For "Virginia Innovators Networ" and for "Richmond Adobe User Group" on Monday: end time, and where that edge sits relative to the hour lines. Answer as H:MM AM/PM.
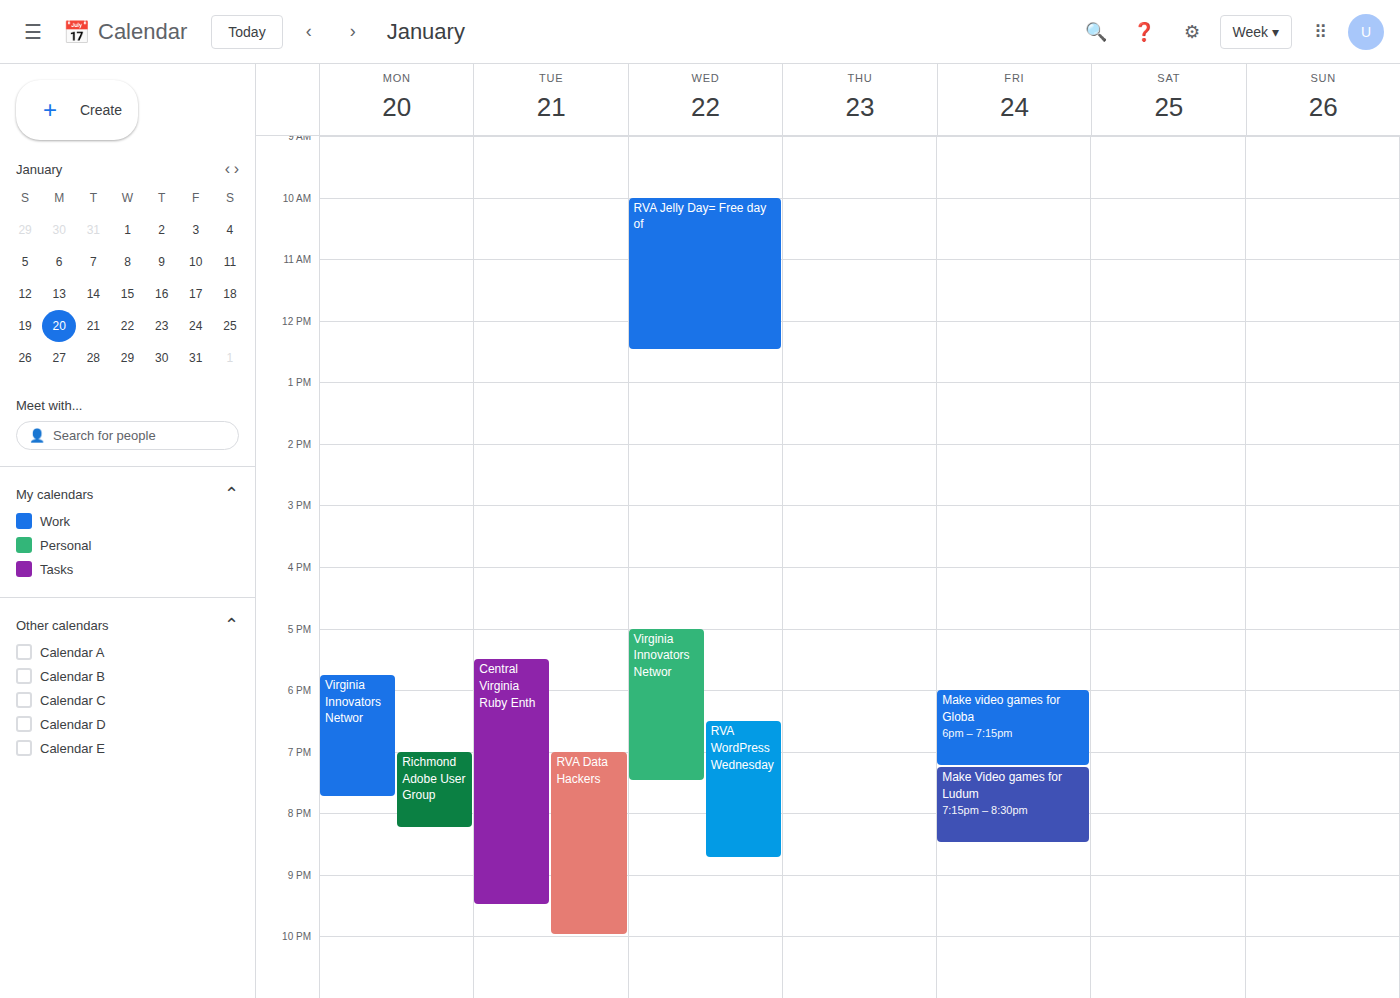
"Virginia Innovators Networ": 7:45 PM, neither: three quarters of the way from the 7 PM line to the 8 PM line. "Richmond Adobe User Group": 8:15 PM, neither: a quarter of the way from the 8 PM line to the 9 PM line.